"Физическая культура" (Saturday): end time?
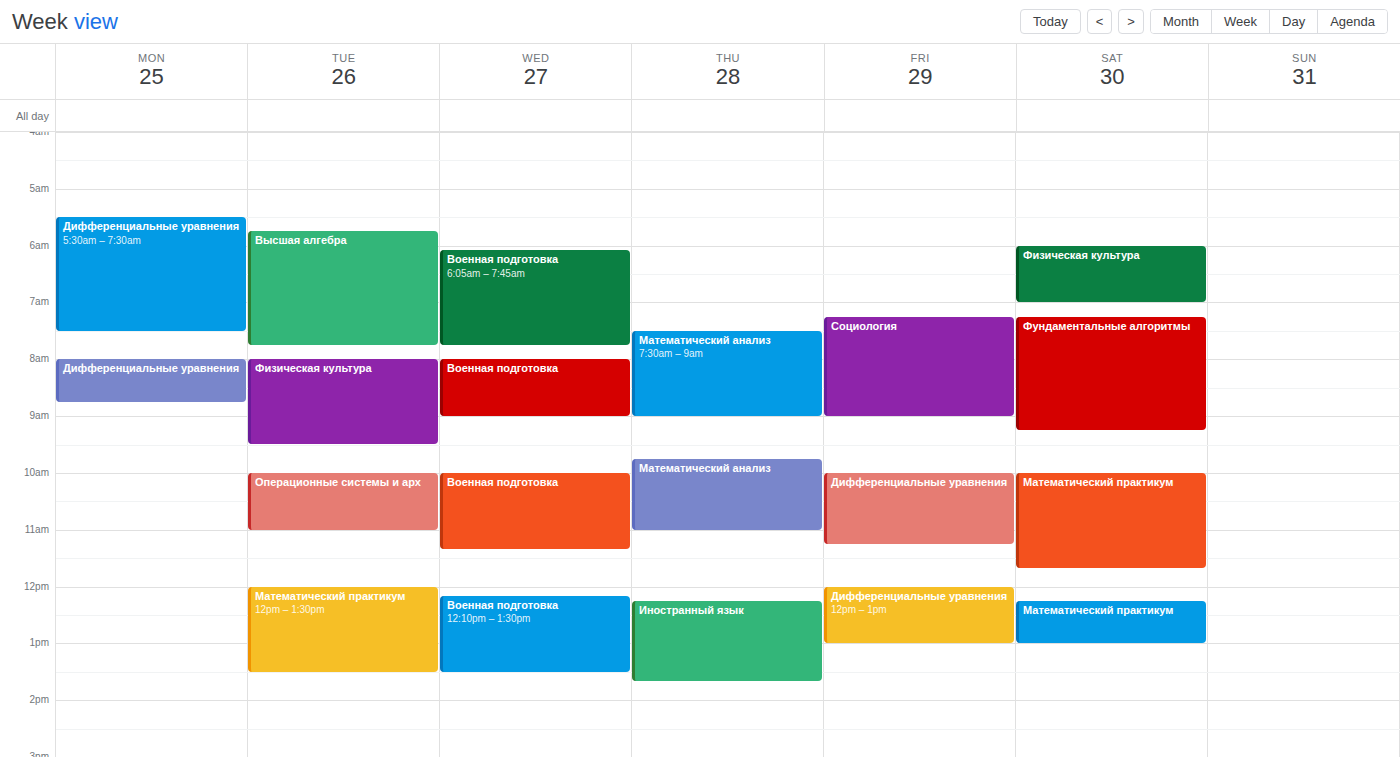
7:00 AM